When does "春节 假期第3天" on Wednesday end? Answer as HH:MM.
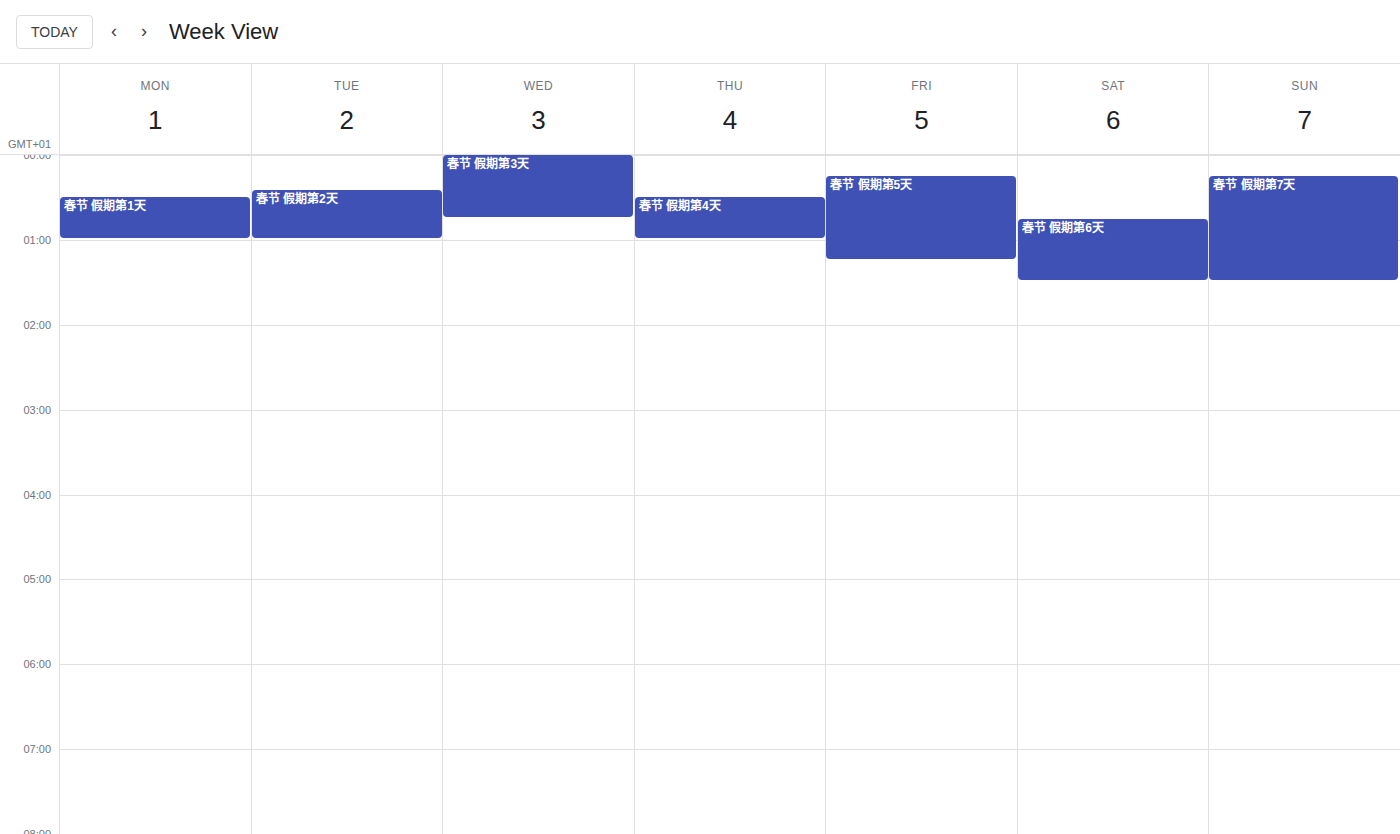
00:45